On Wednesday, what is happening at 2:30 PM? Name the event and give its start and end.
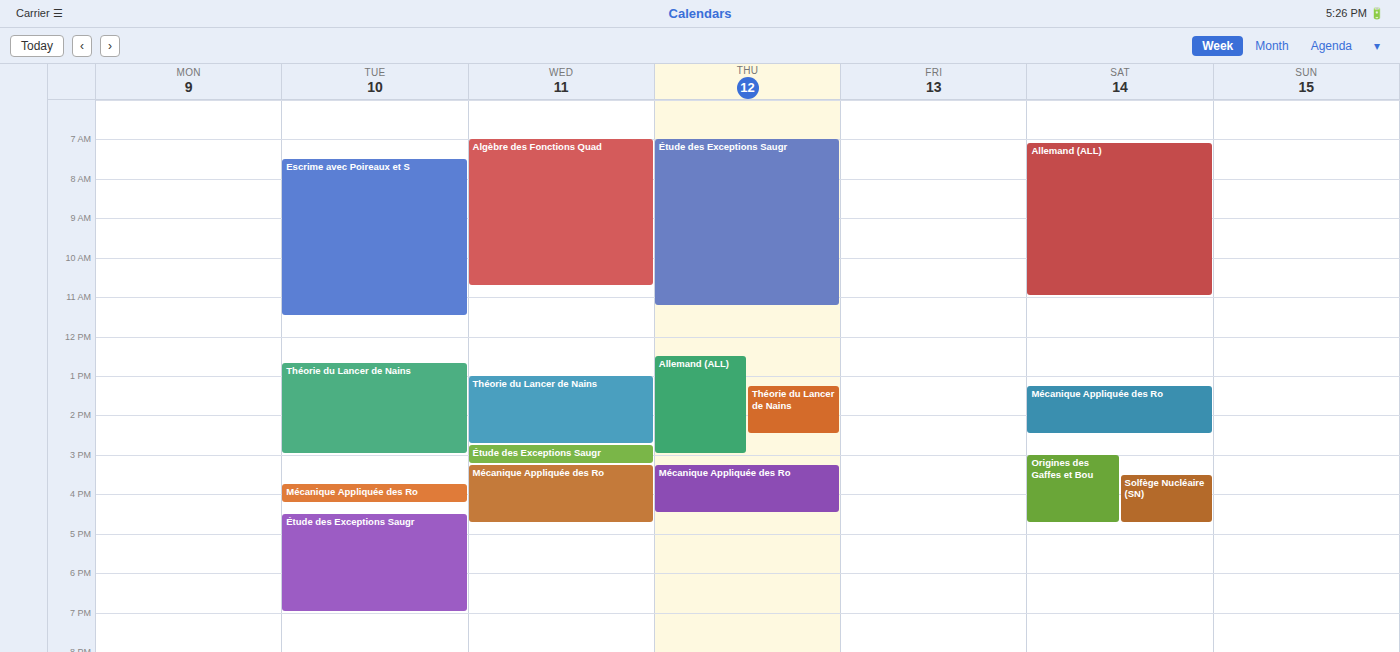
"Théorie du Lancer de Nains", 1:00 PM to 2:45 PM